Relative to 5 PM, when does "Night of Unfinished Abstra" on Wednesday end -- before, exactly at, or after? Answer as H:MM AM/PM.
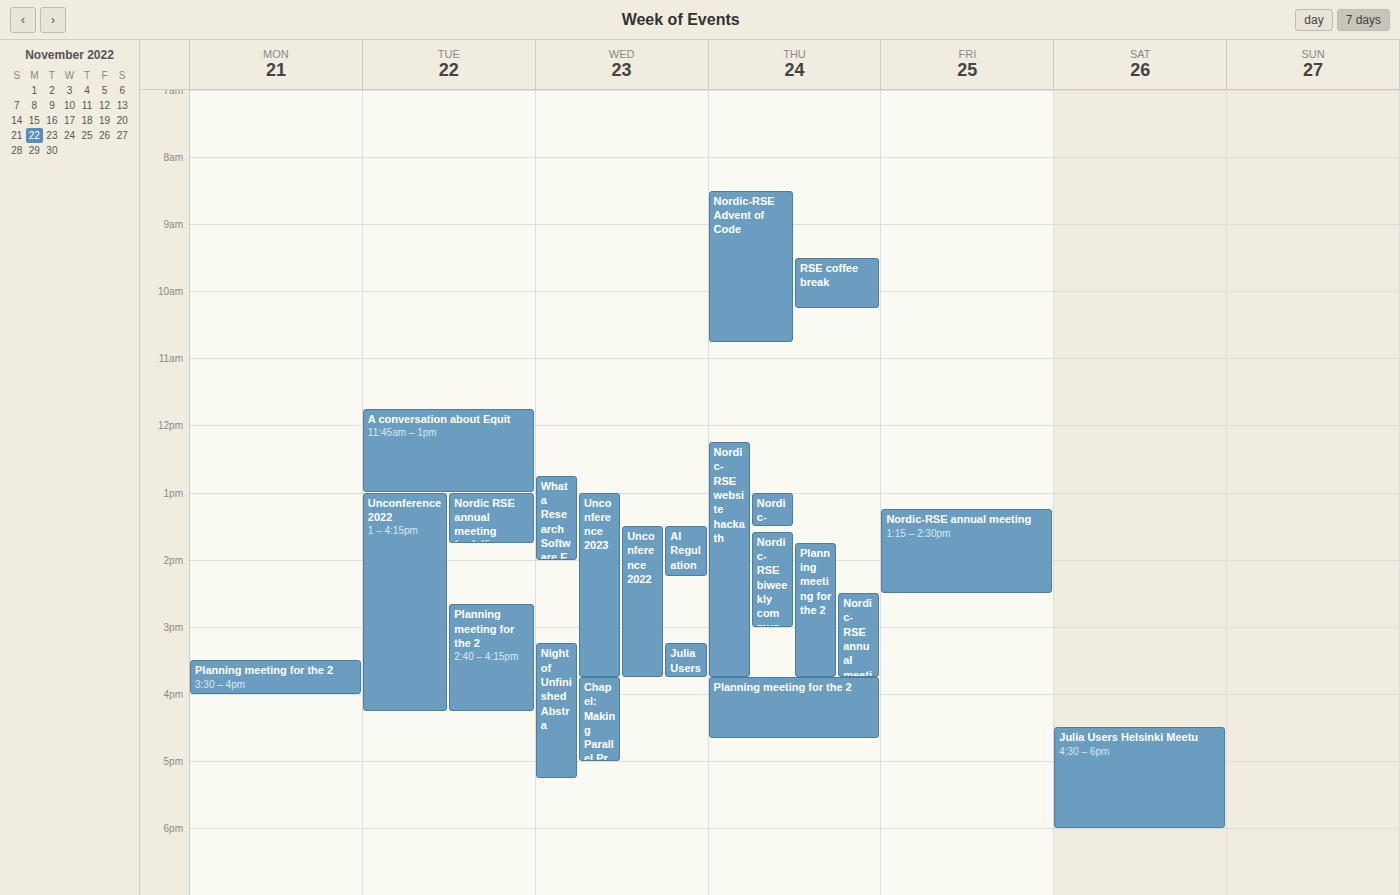
5:15 PM -- after 5 PM, 15 minutes below the 5 PM line.